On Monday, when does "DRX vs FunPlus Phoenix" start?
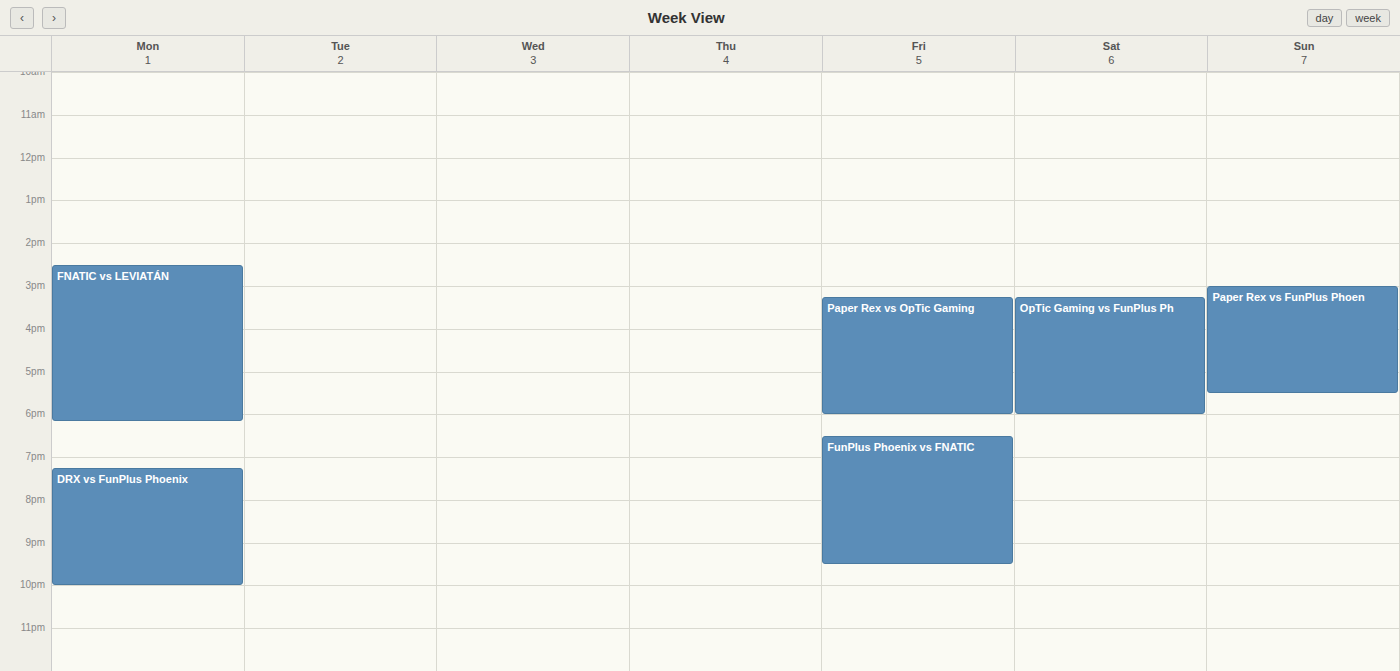
7:15 PM